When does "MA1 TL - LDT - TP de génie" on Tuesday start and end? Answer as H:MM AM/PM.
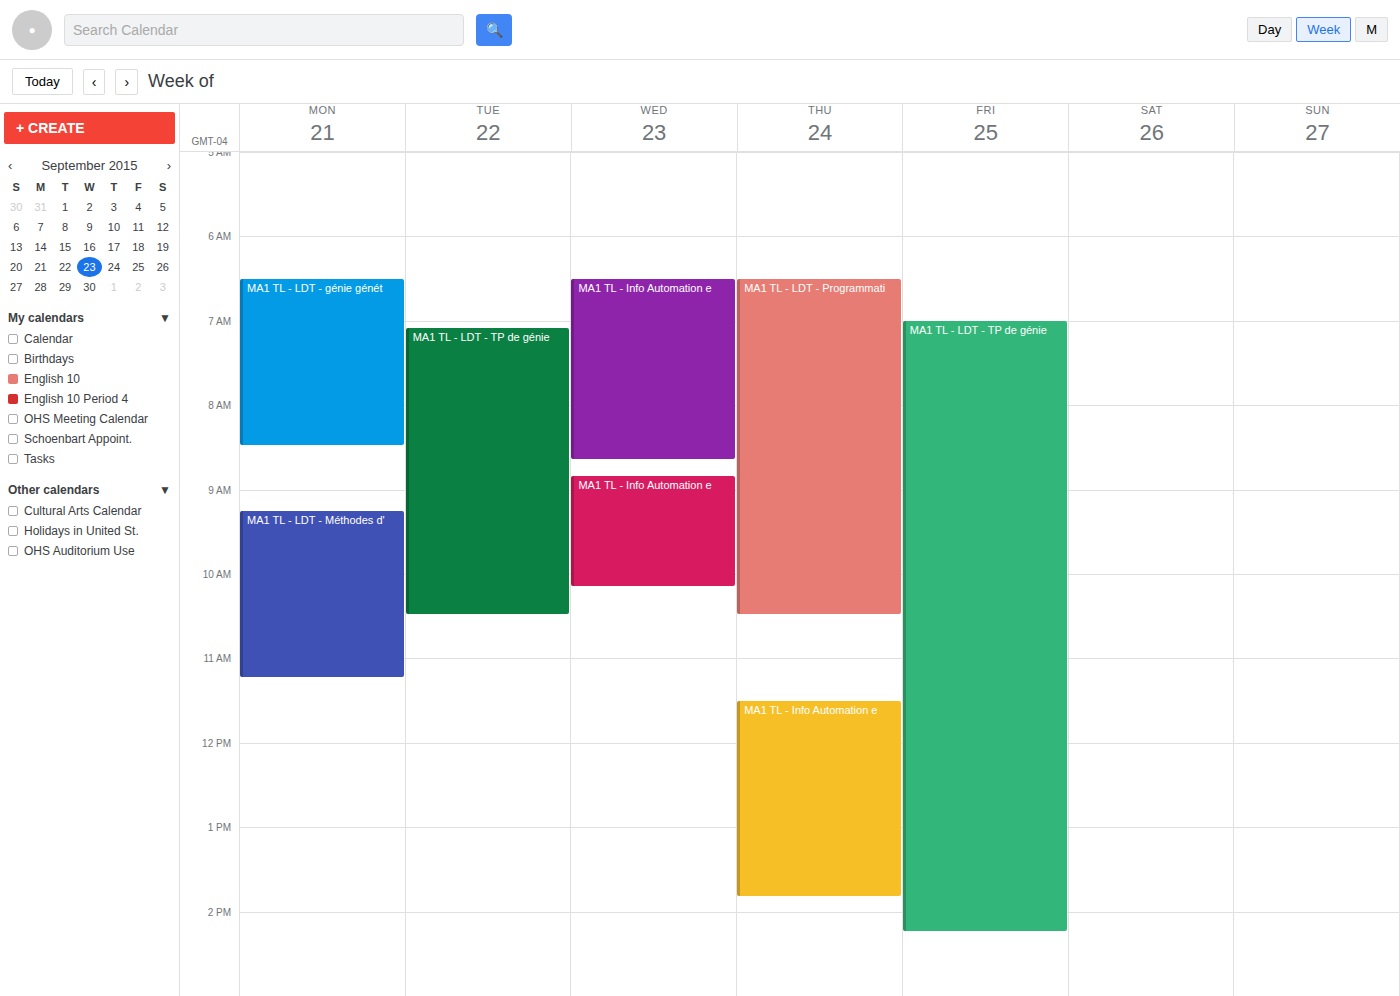
7:05 AM to 10:30 AM